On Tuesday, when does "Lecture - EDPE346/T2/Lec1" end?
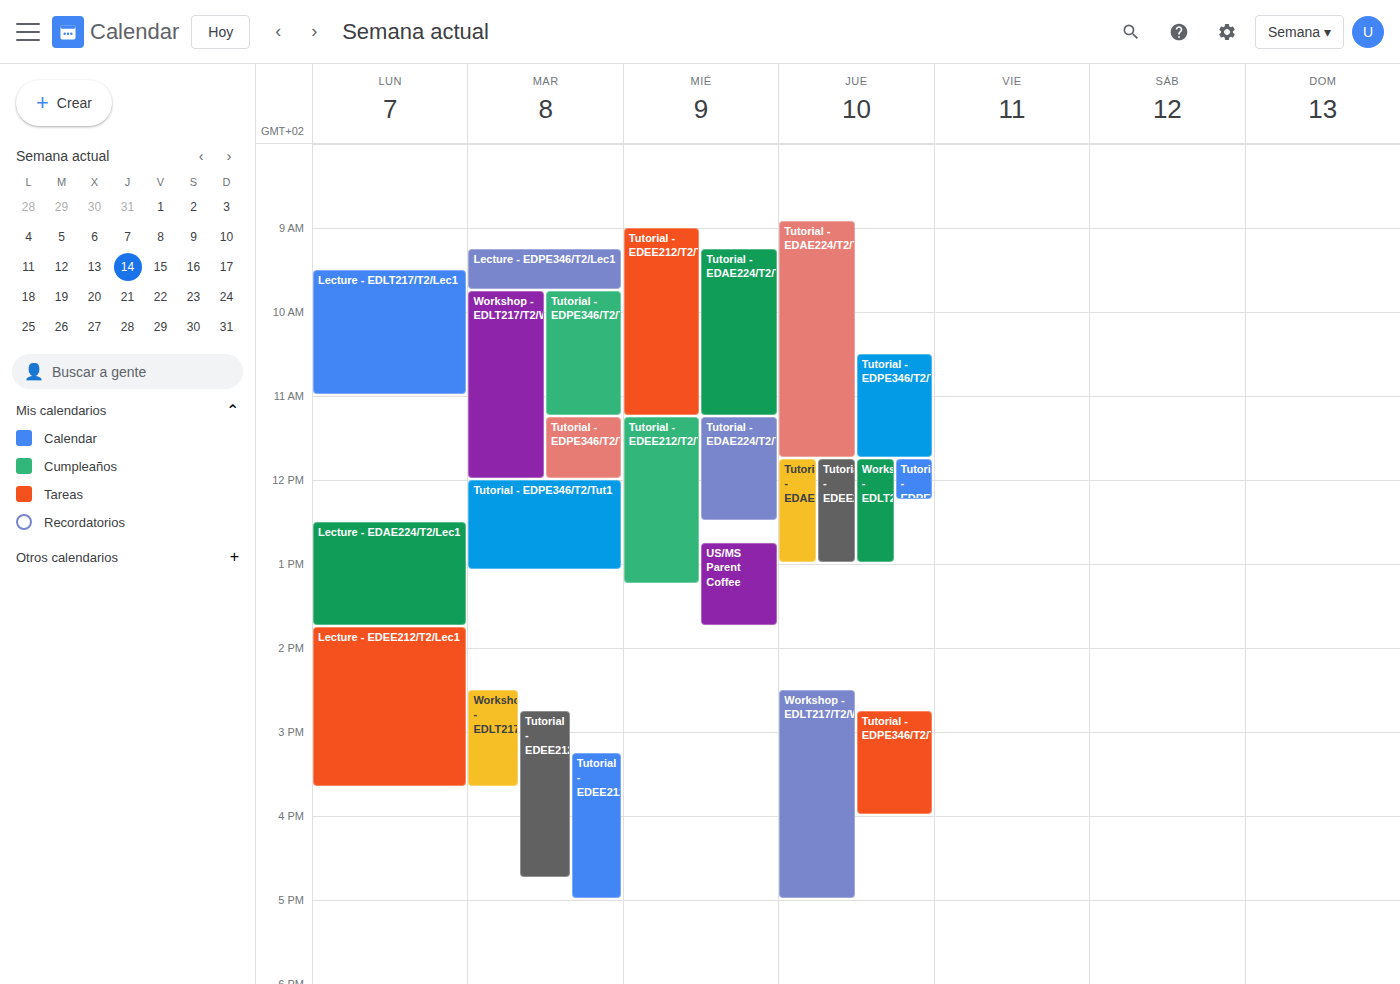
9:45 AM